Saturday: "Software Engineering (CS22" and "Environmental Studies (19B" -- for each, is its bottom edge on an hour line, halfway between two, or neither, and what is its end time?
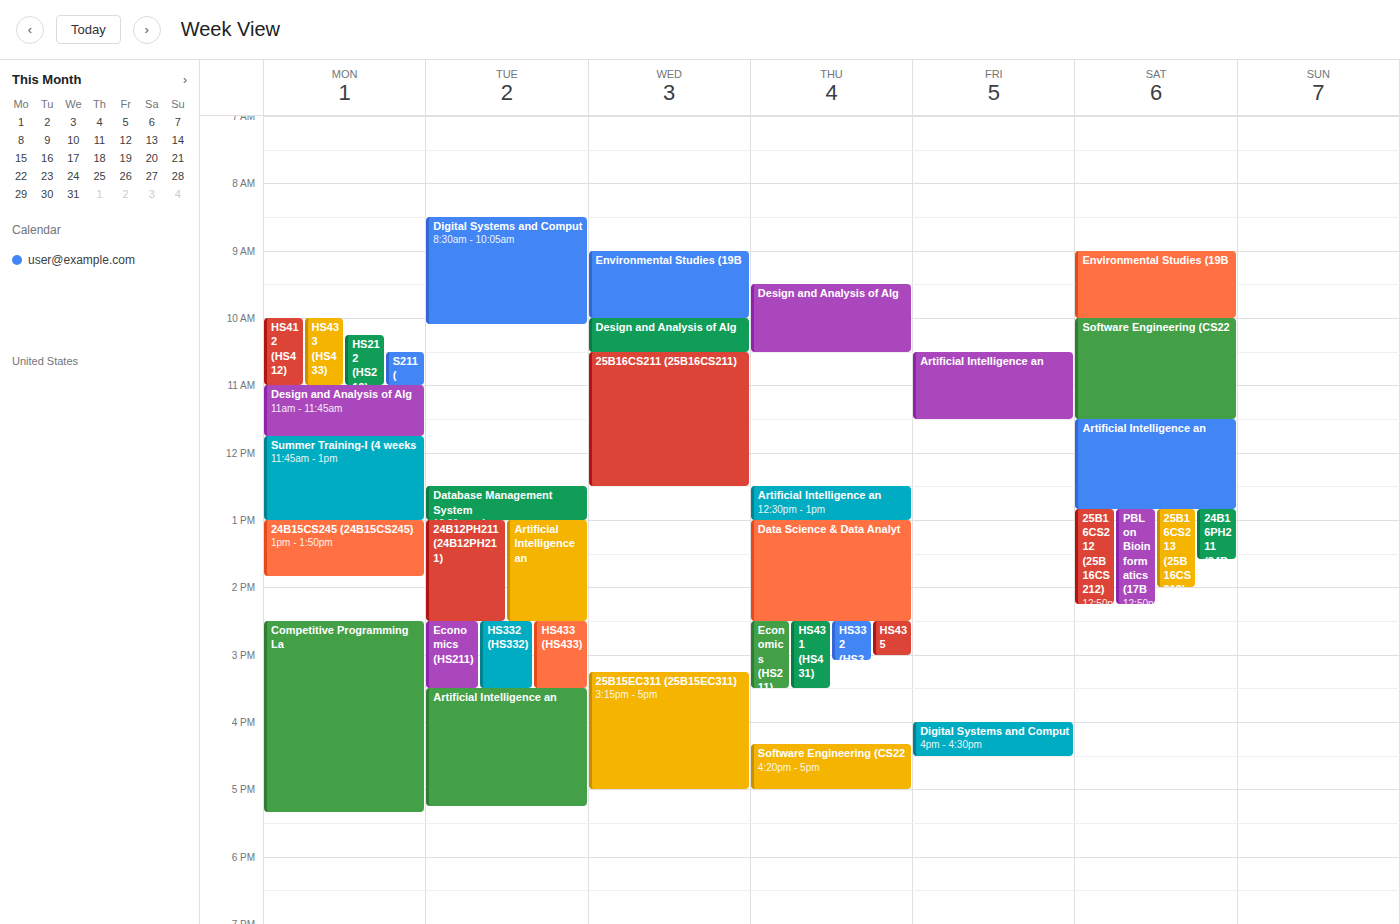
"Software Engineering (CS22": 11:30 AM, halfway between the 11 AM and 12 PM lines. "Environmental Studies (19B": 10:00 AM, exactly on the 10 AM line.